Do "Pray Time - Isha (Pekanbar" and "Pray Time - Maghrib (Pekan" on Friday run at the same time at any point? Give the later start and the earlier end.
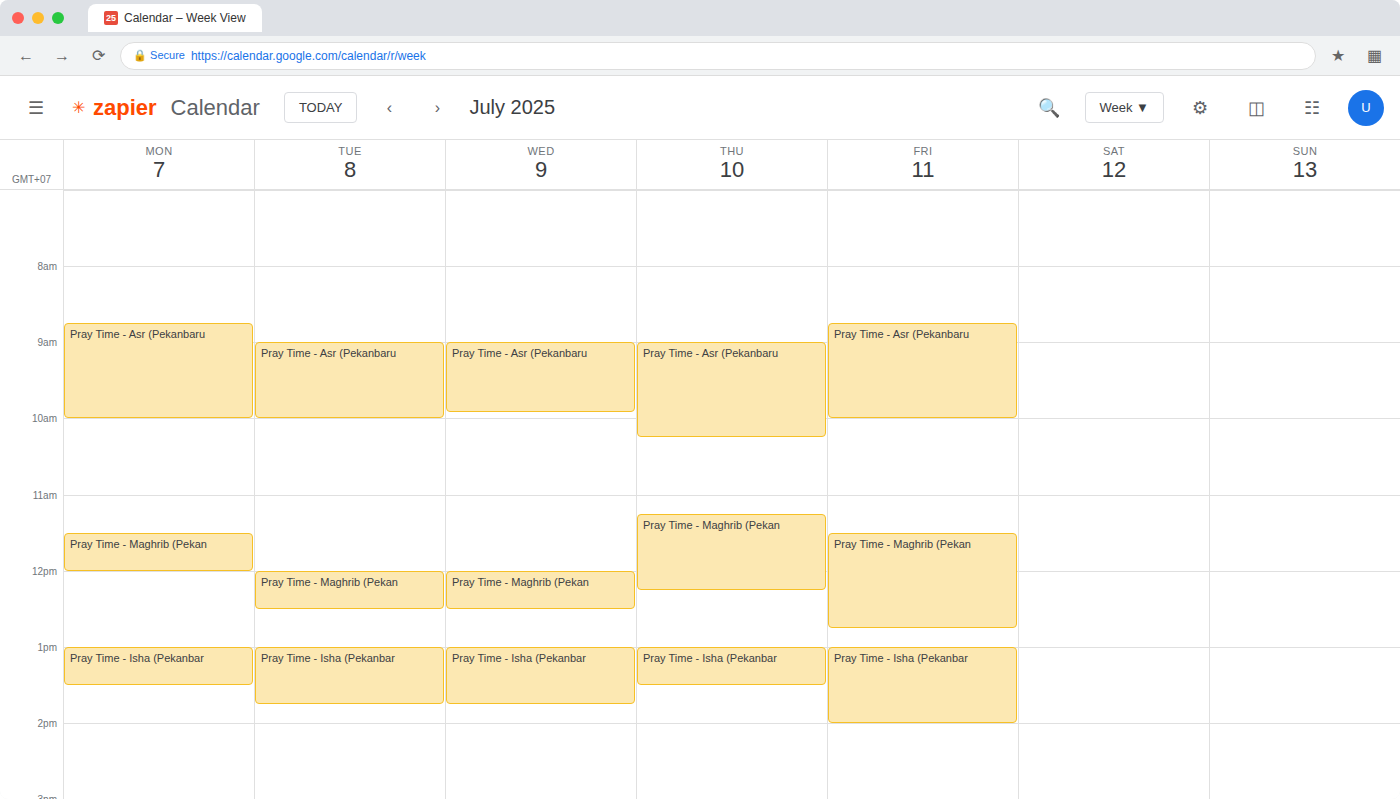
"Pray Time - Maghrib (Pekan" ends at 12:45 PM and "Pray Time - Isha (Pekanbar" starts at 1:00 PM -- no overlap.